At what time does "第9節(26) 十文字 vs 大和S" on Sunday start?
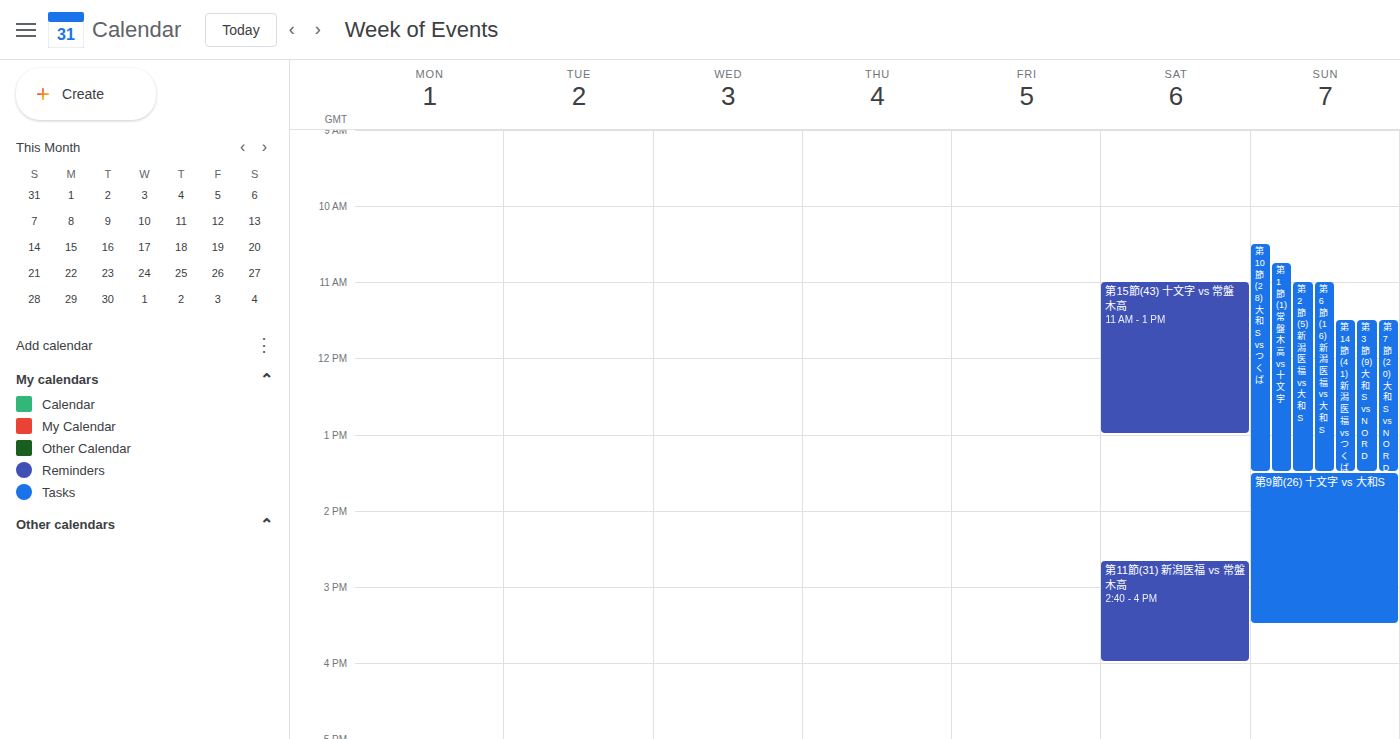
1:30 PM